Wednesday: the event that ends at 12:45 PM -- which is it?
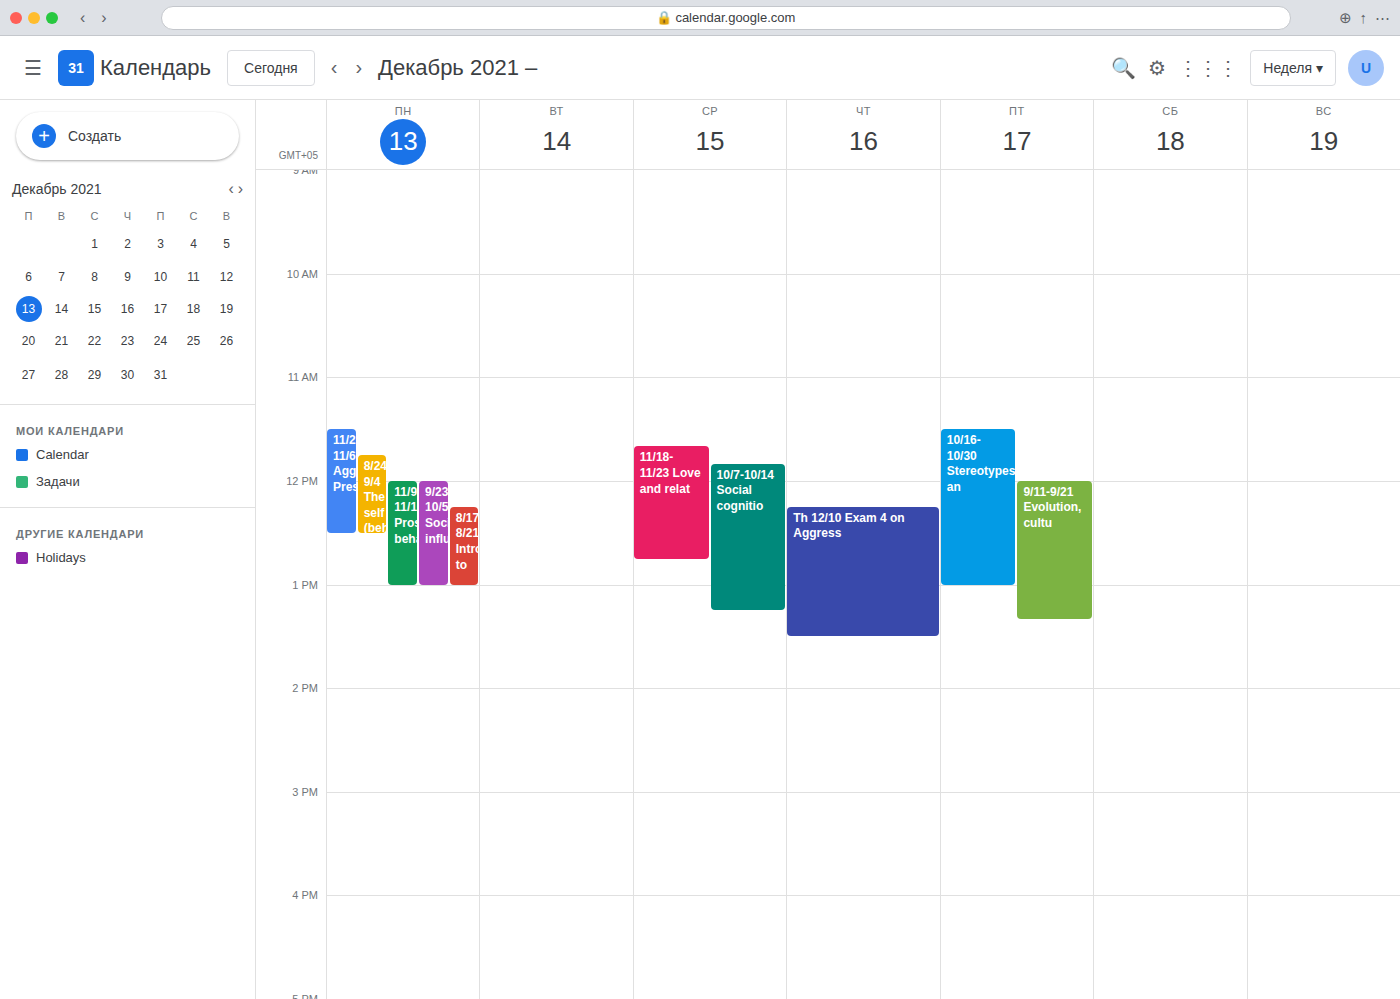
"11/18-11/23 Love and relat"